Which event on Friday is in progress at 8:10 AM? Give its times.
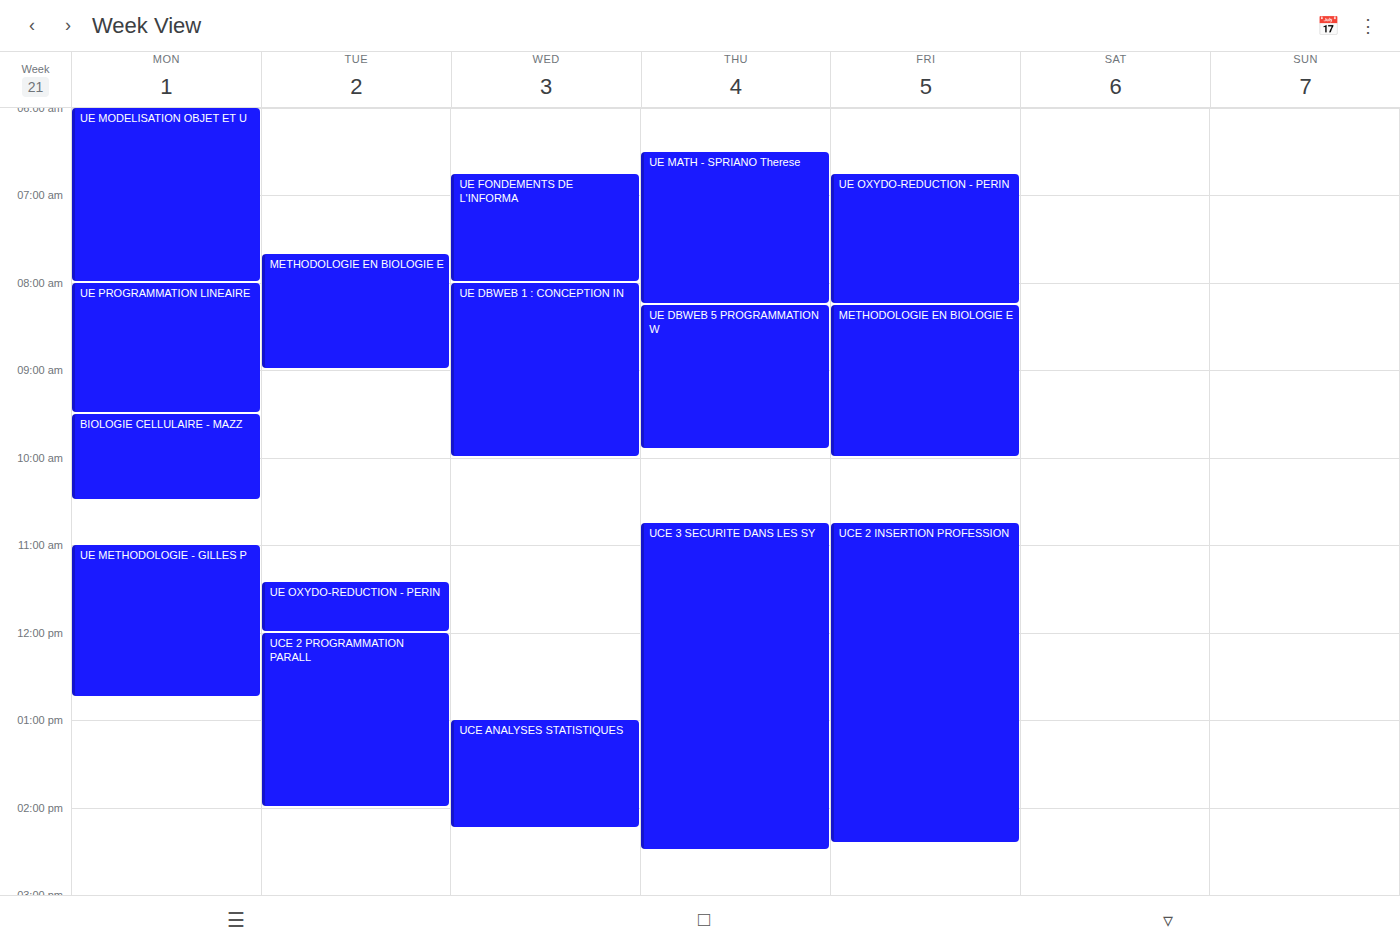
"UE OXYDO-REDUCTION - PERIN", 6:45 AM to 8:15 AM